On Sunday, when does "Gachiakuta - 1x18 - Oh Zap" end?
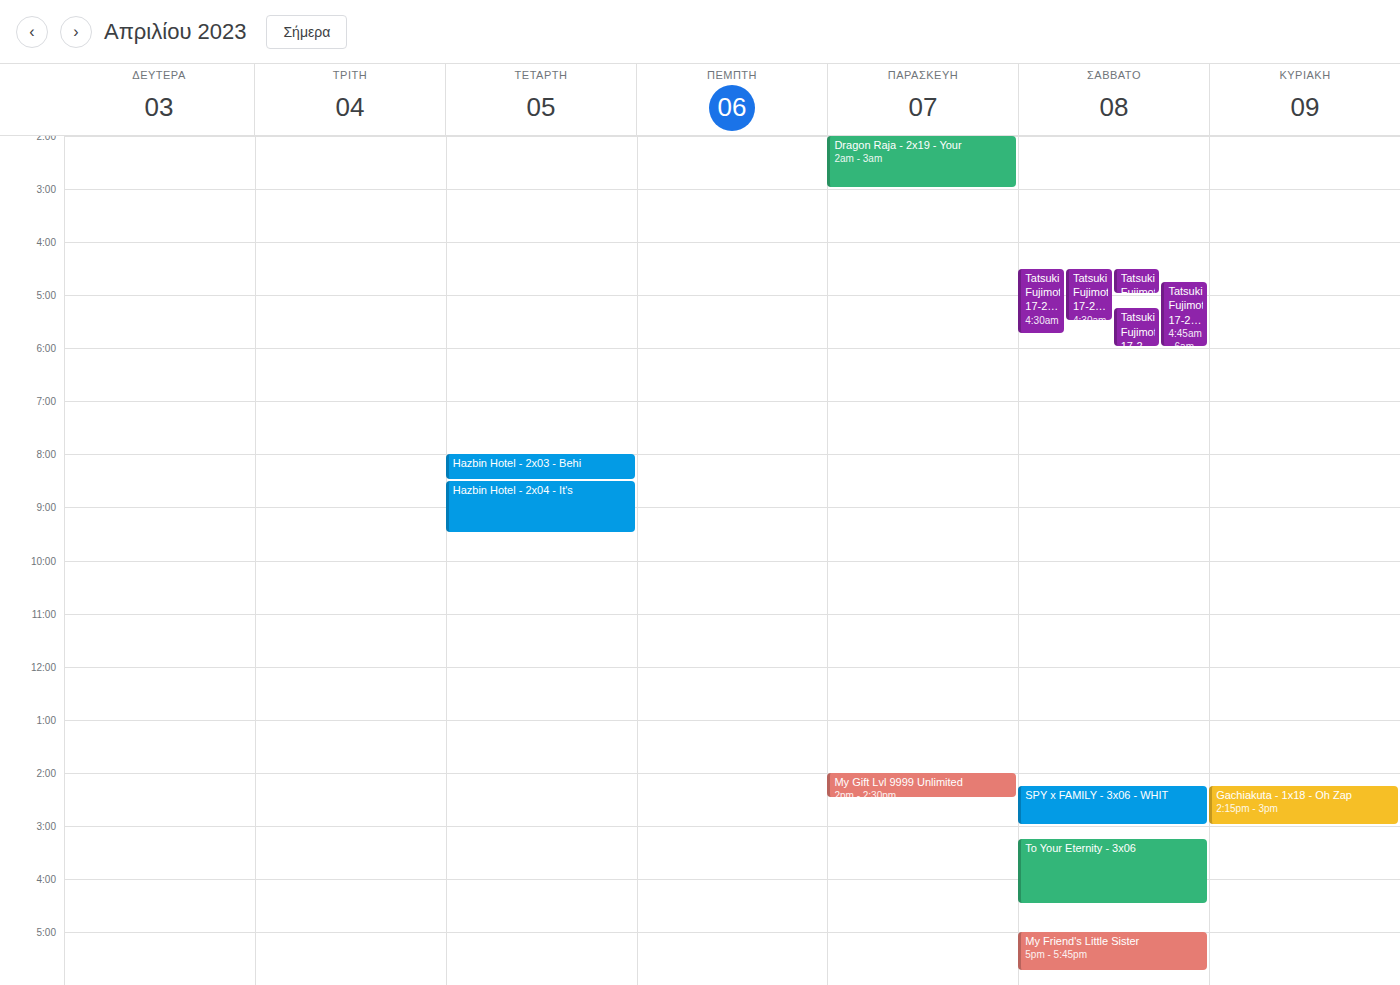
3:00 PM